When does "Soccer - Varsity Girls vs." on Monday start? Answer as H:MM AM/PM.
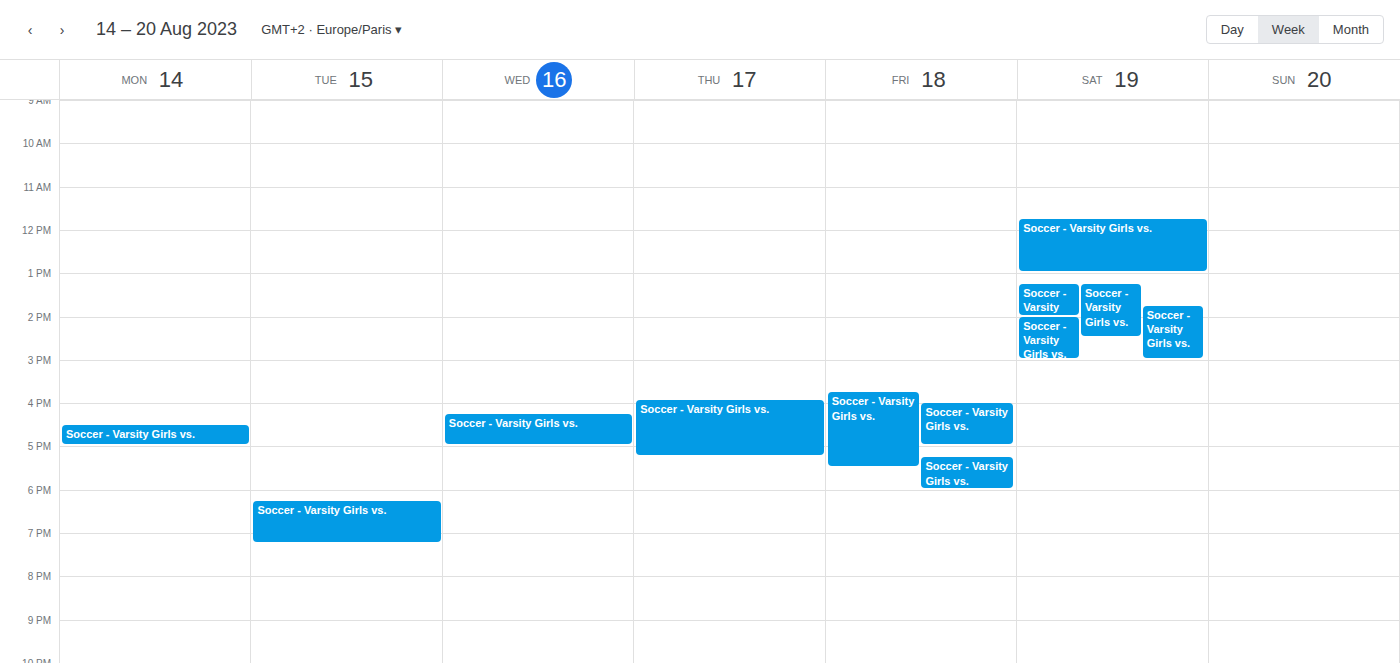
4:30 PM